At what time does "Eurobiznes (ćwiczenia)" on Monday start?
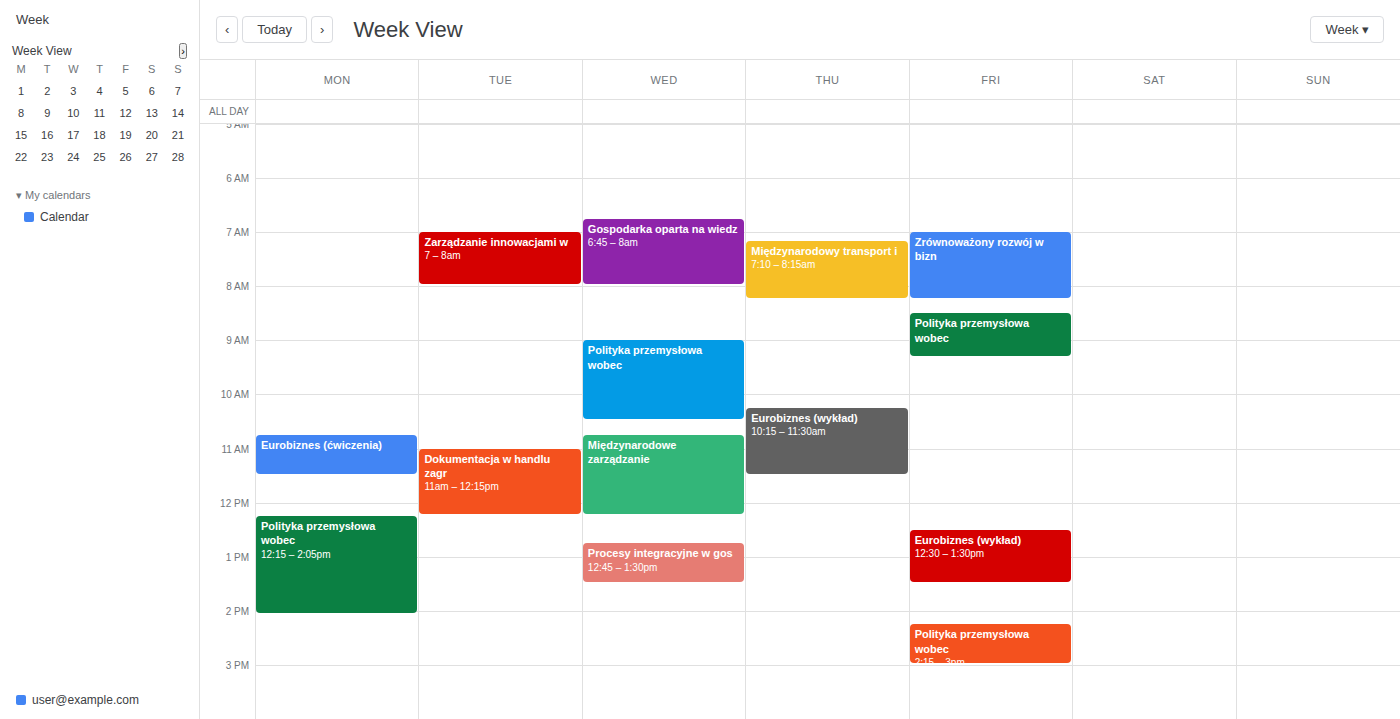
10:45 AM